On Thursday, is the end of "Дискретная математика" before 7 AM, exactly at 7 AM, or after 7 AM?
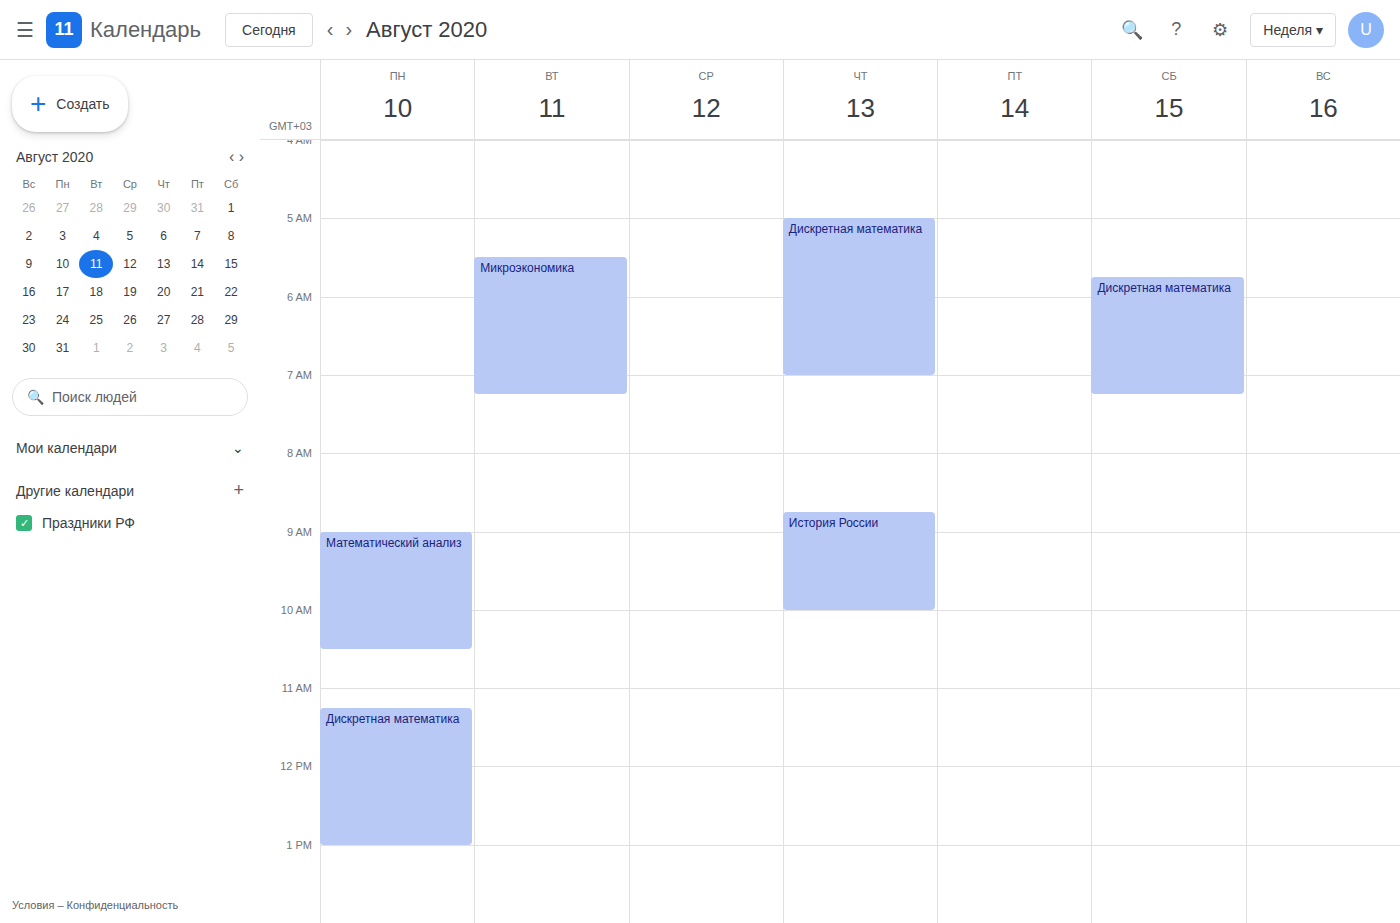
7:00 AM -- exactly at 7 AM, on the 7 AM line.